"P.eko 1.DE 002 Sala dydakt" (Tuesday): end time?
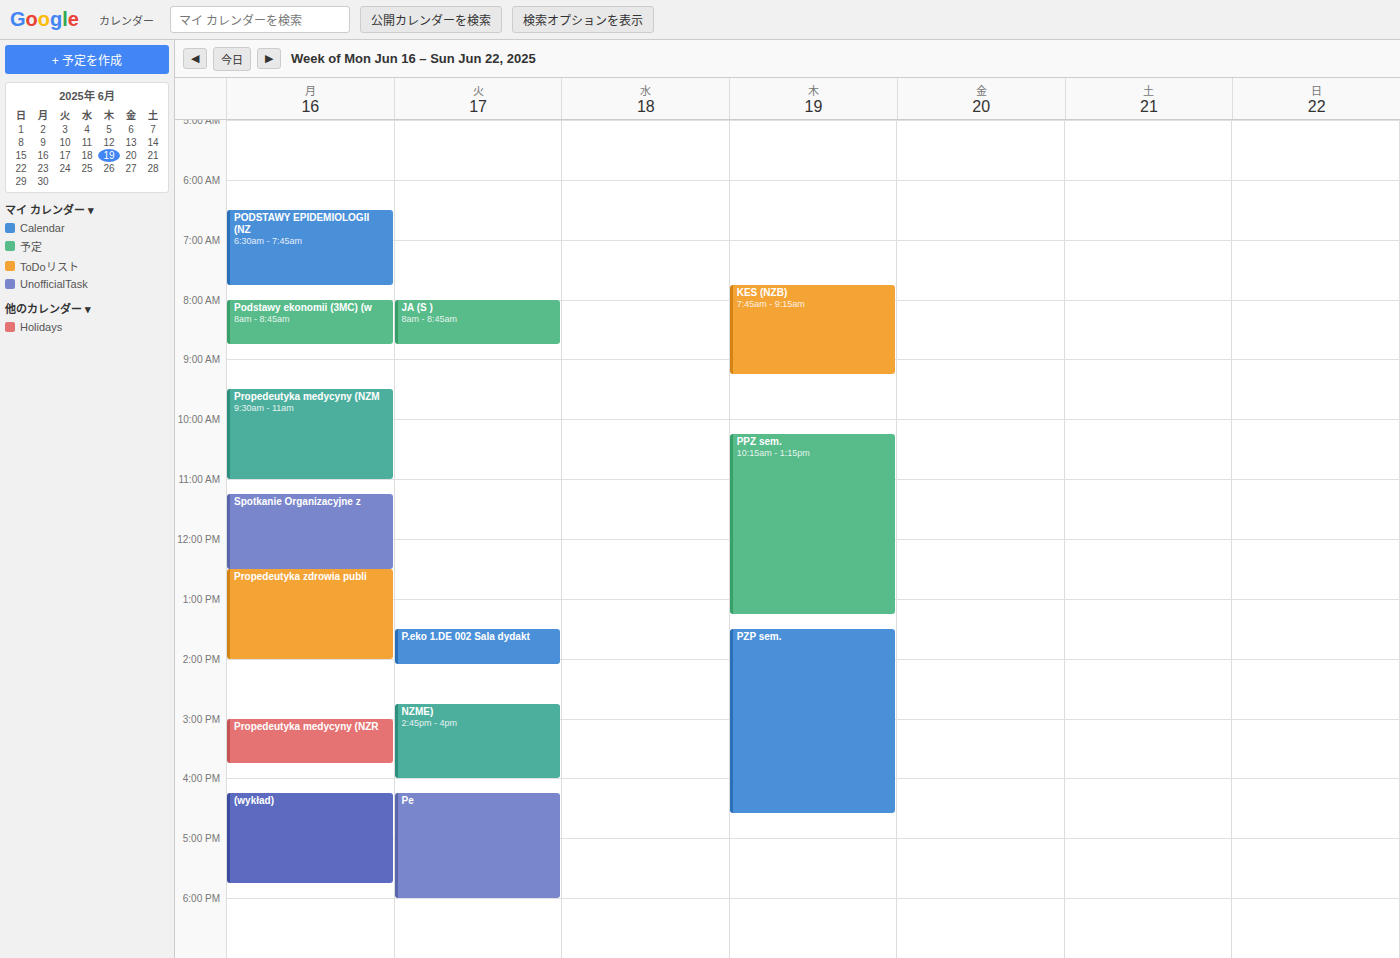
2:05 PM